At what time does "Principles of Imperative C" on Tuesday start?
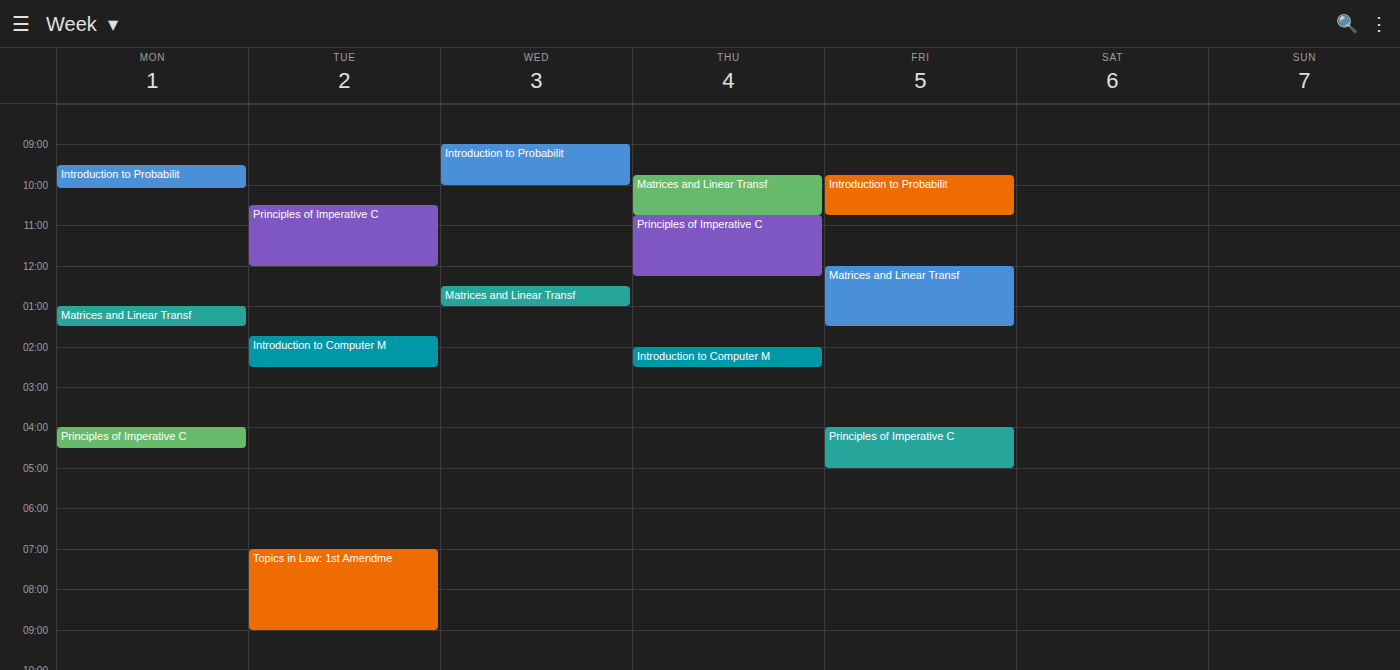
10:30 AM